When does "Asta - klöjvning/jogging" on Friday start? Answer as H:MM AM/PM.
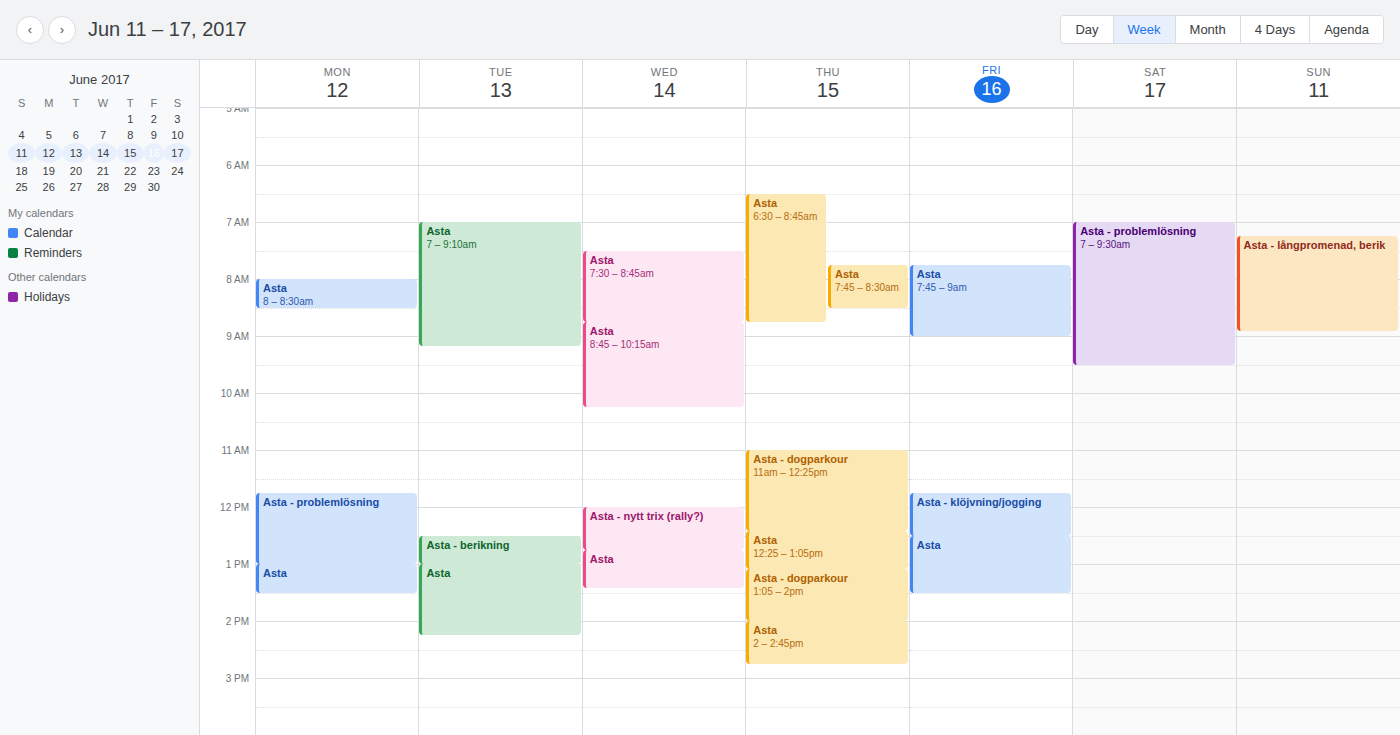
11:45 AM